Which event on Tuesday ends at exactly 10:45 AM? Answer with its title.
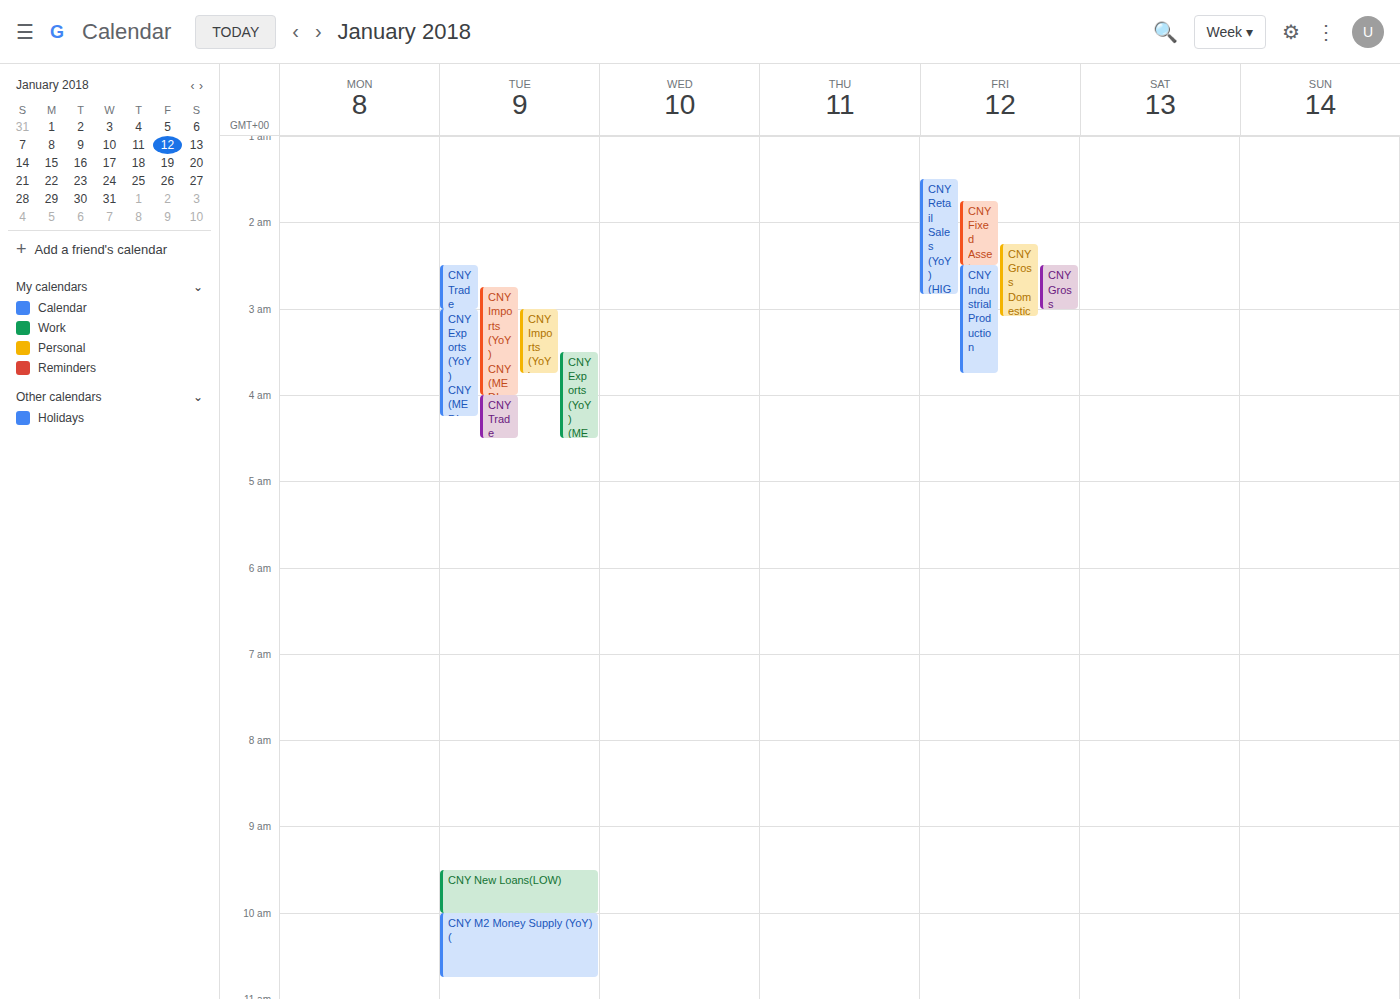
"CNY M2 Money Supply (YoY)("